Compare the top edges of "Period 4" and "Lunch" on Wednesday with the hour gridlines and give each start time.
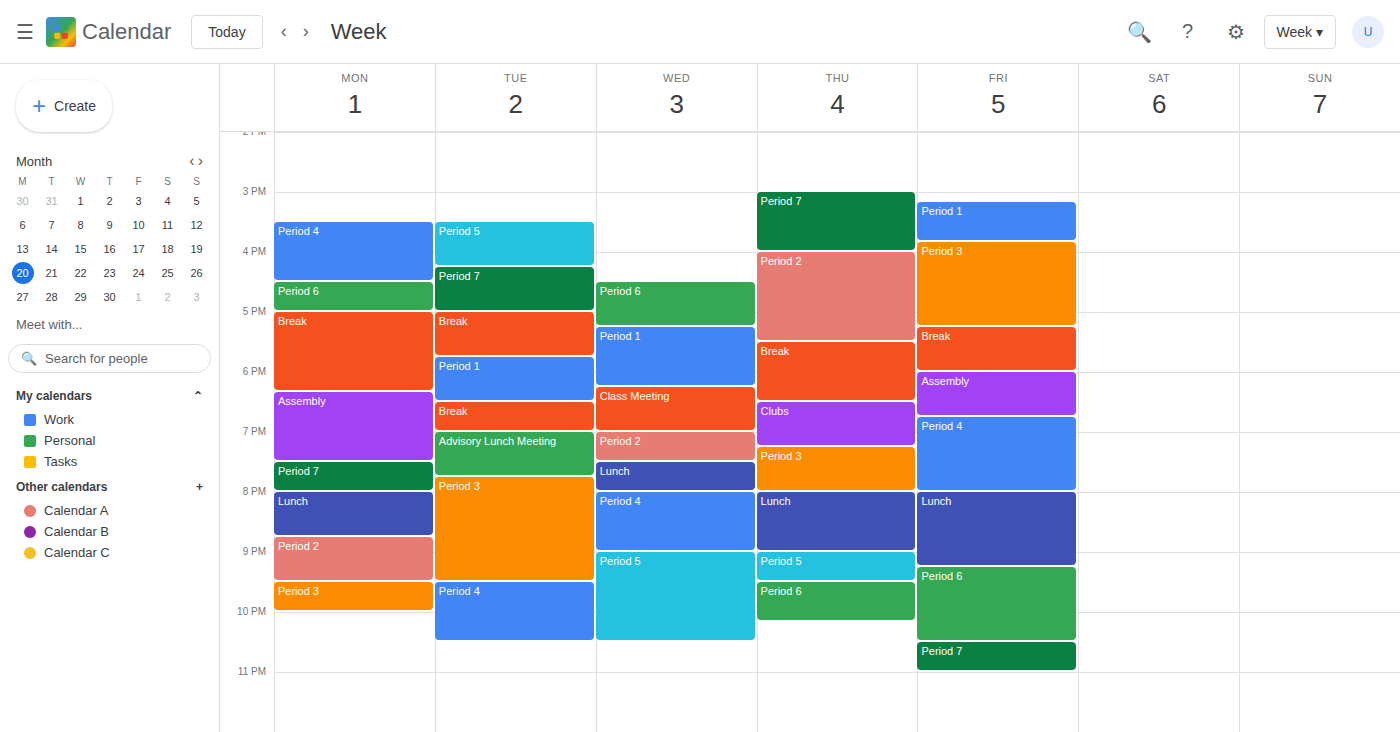
"Period 4": 8:00 PM, exactly on the 8 PM line. "Lunch": 7:30 PM, halfway between the 7 PM and 8 PM lines.